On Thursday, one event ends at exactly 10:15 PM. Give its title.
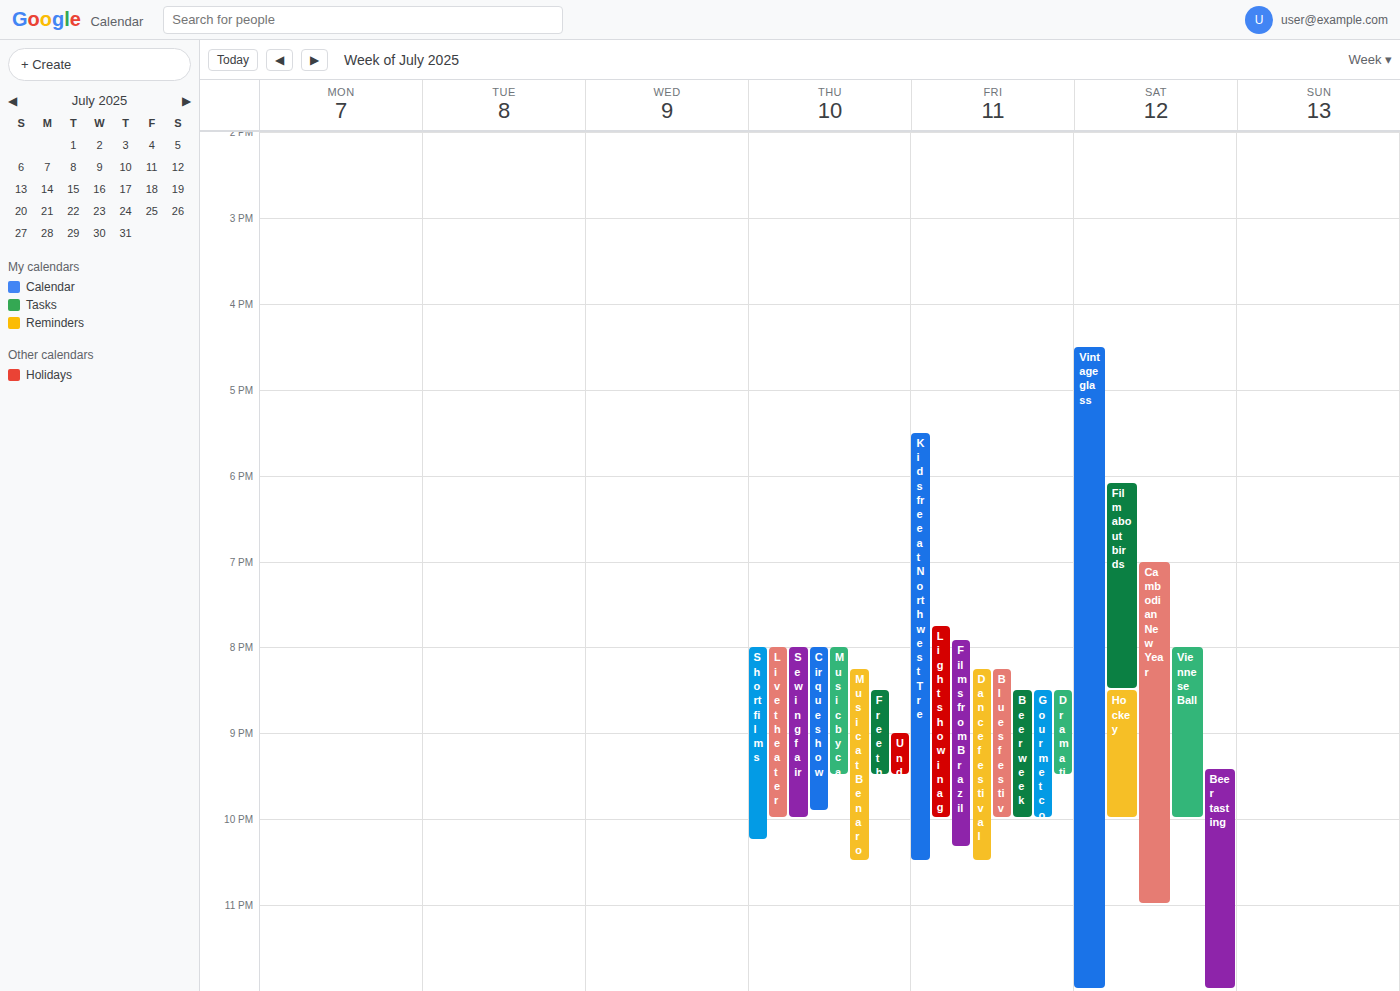
"Short films"